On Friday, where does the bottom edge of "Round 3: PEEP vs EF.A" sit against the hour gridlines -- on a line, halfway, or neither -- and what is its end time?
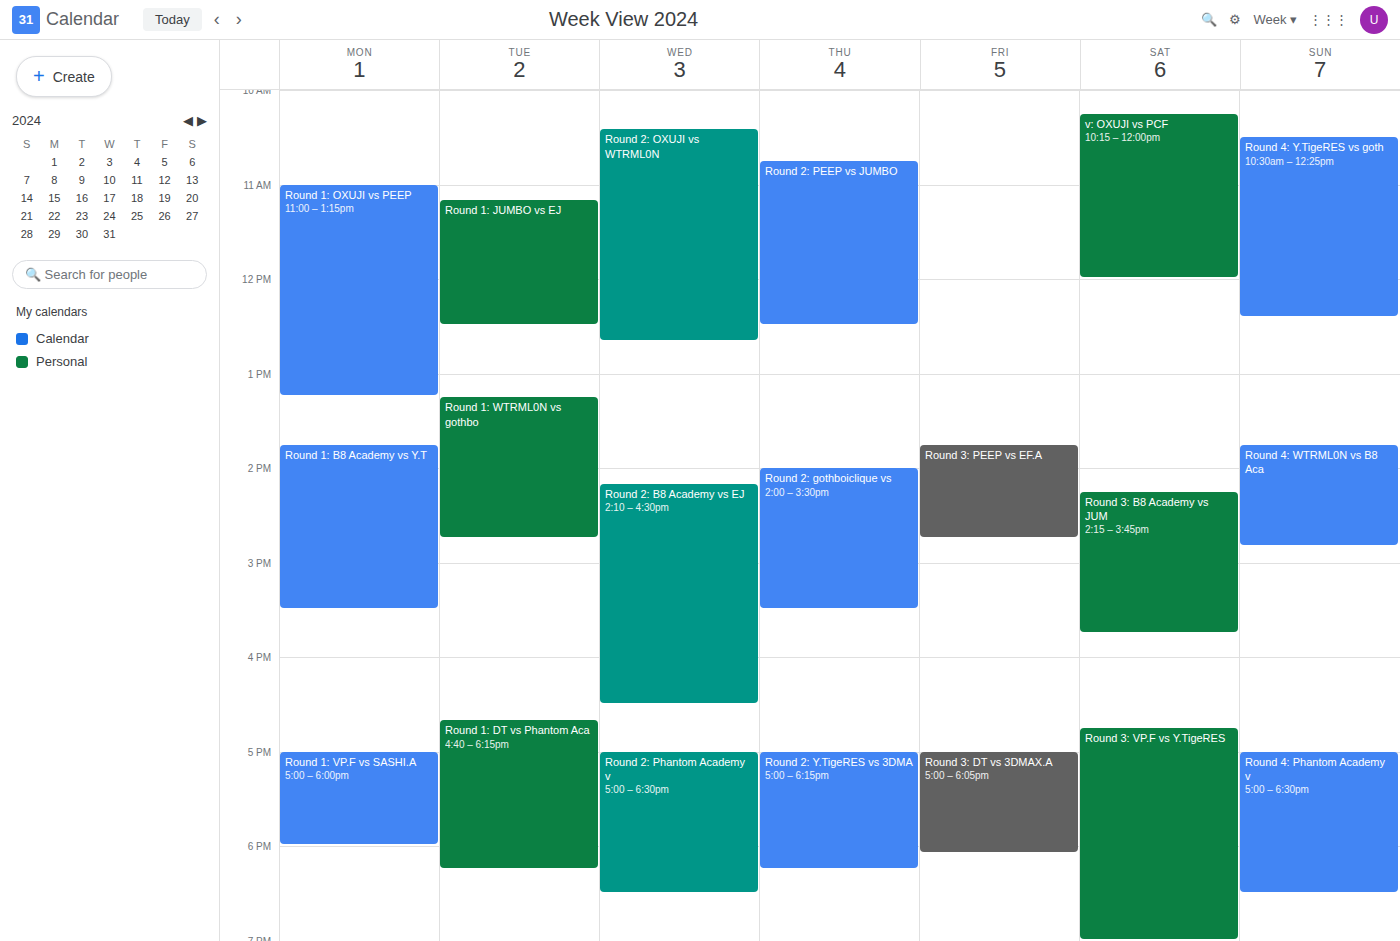
2:45 PM -- neither: three quarters of the way from the 2 PM line to the 3 PM line.